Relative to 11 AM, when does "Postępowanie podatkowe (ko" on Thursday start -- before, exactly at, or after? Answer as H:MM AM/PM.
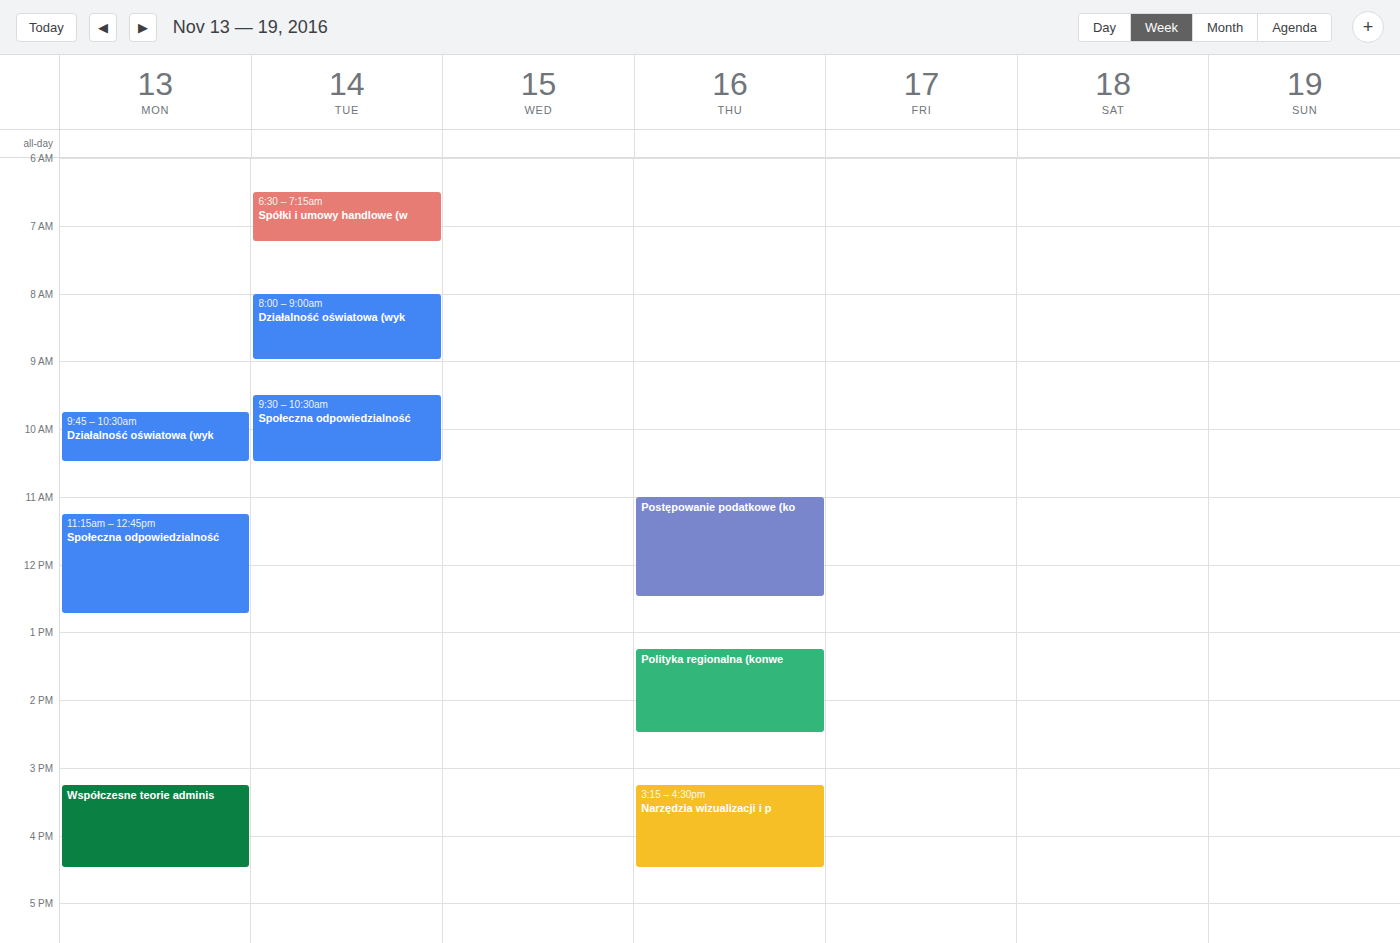
11:00 AM -- exactly at 11 AM, on the 11 AM line.